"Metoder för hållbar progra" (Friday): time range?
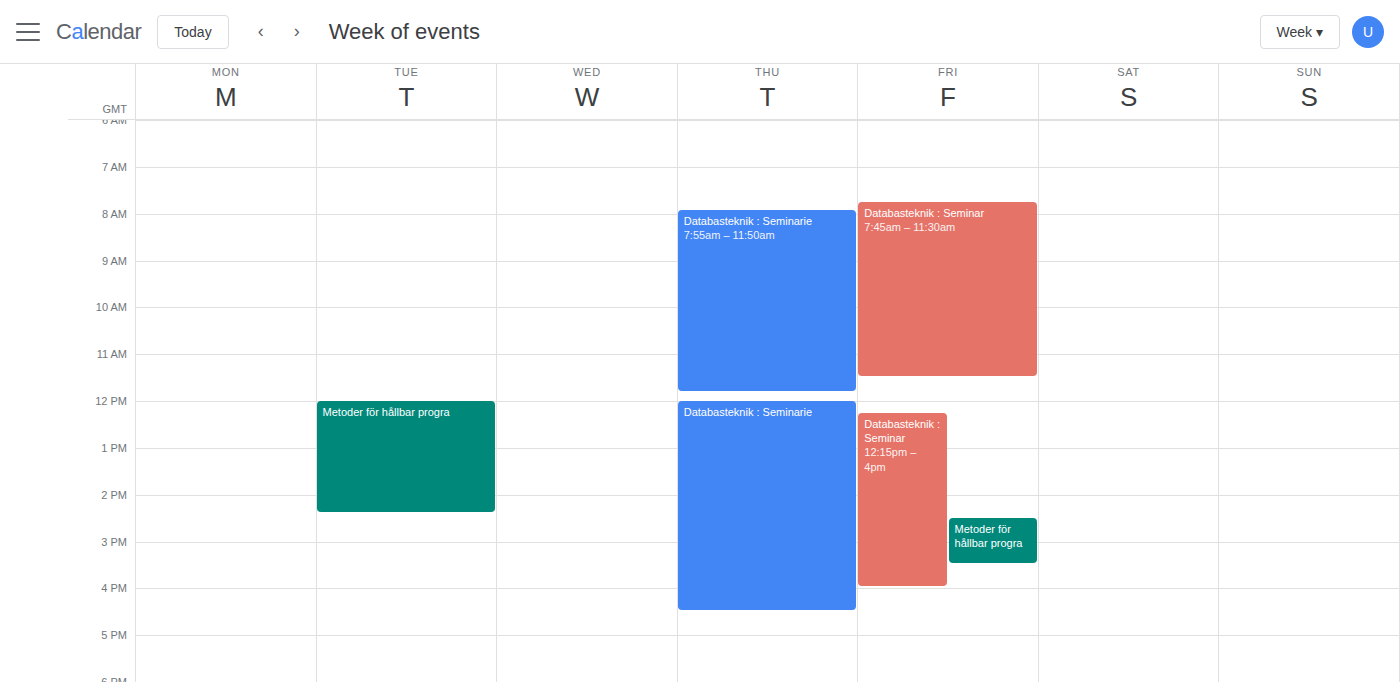
2:30 PM to 3:30 PM